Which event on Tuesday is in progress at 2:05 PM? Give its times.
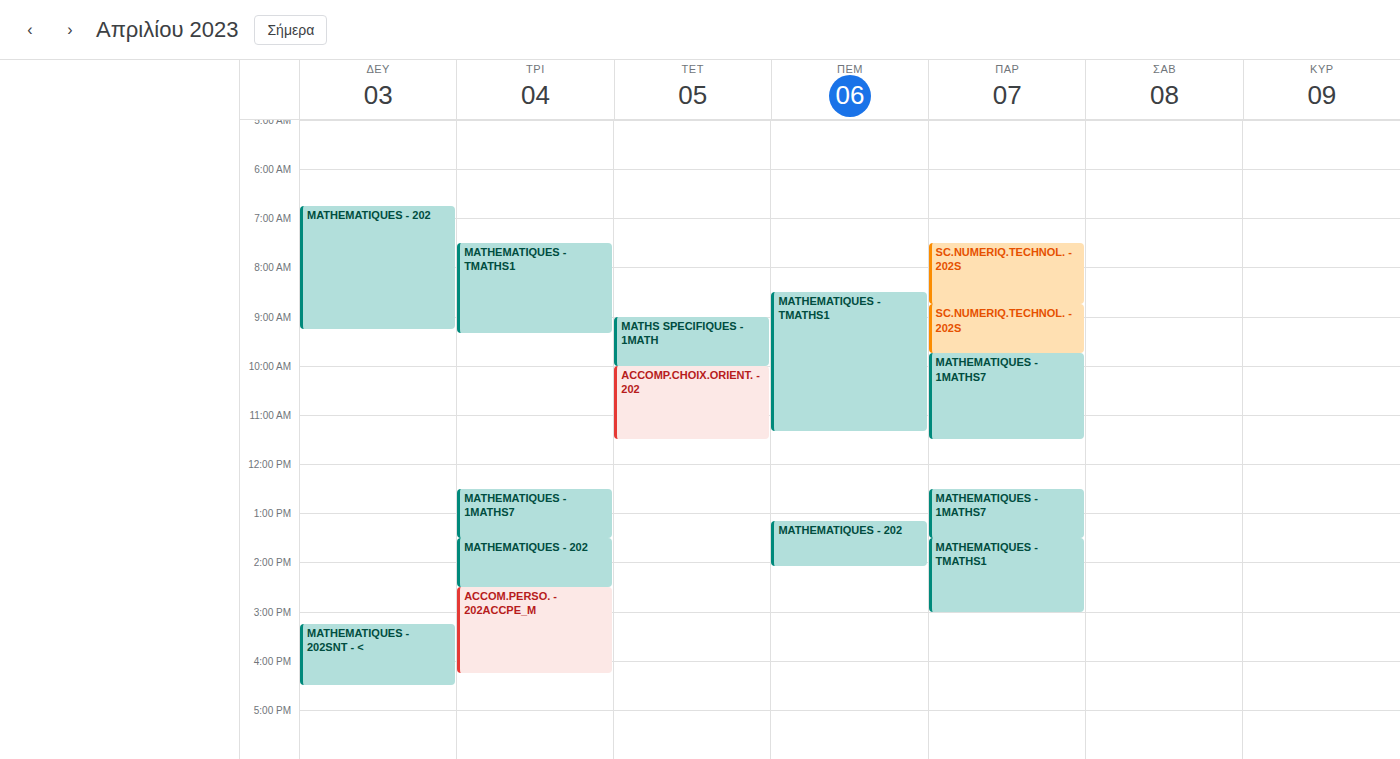
"MATHEMATIQUES - 202", 1:30 PM to 2:30 PM